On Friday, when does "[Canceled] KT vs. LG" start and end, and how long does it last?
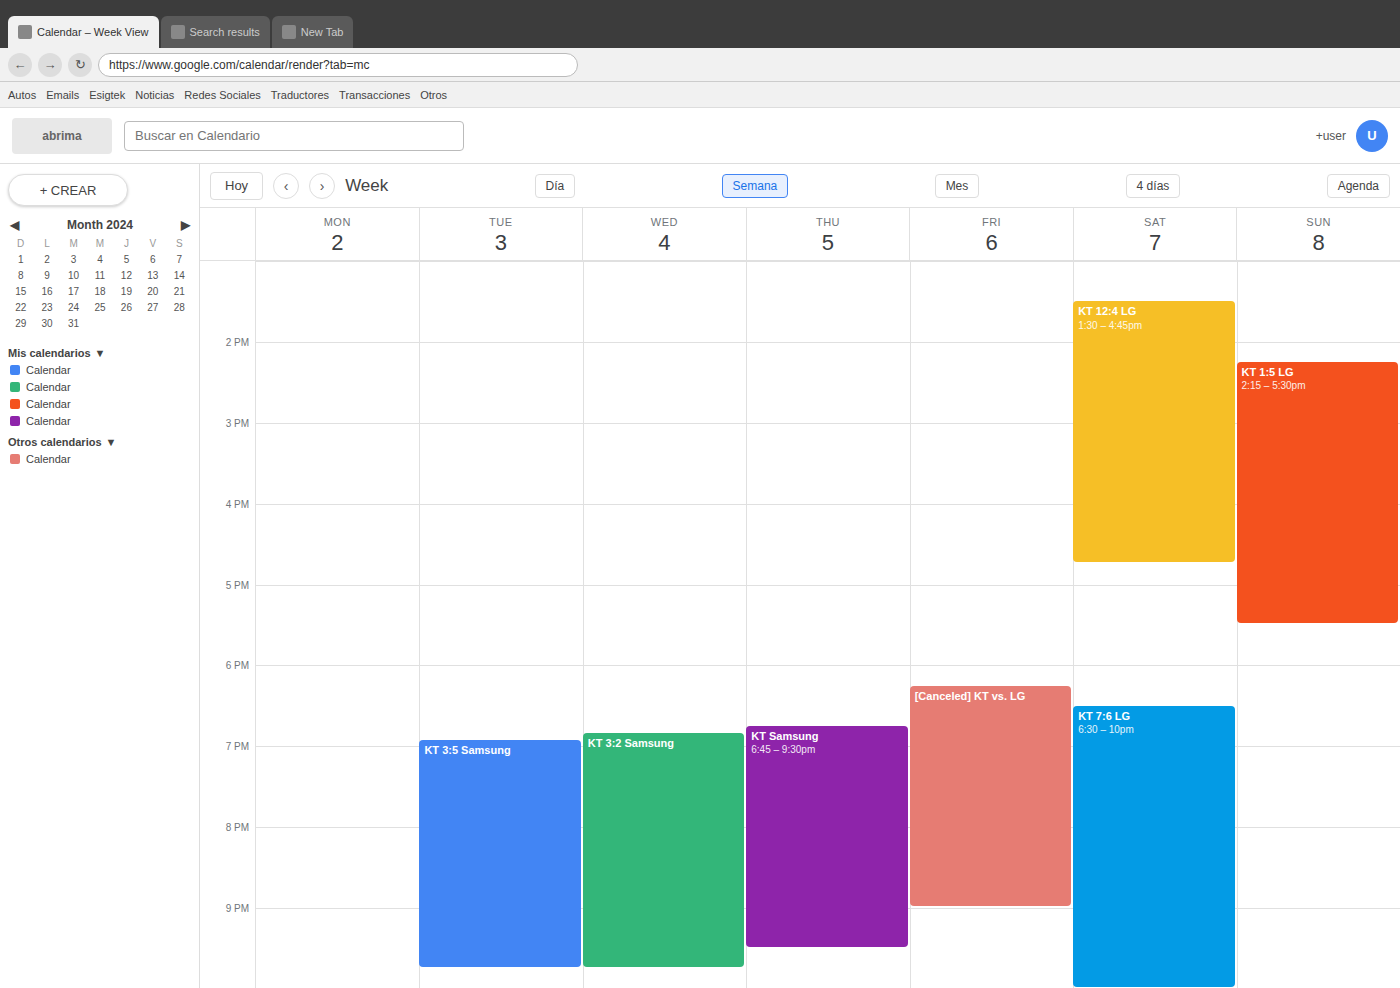
6:15 PM to 9:00 PM, 2 hours 45 minutes